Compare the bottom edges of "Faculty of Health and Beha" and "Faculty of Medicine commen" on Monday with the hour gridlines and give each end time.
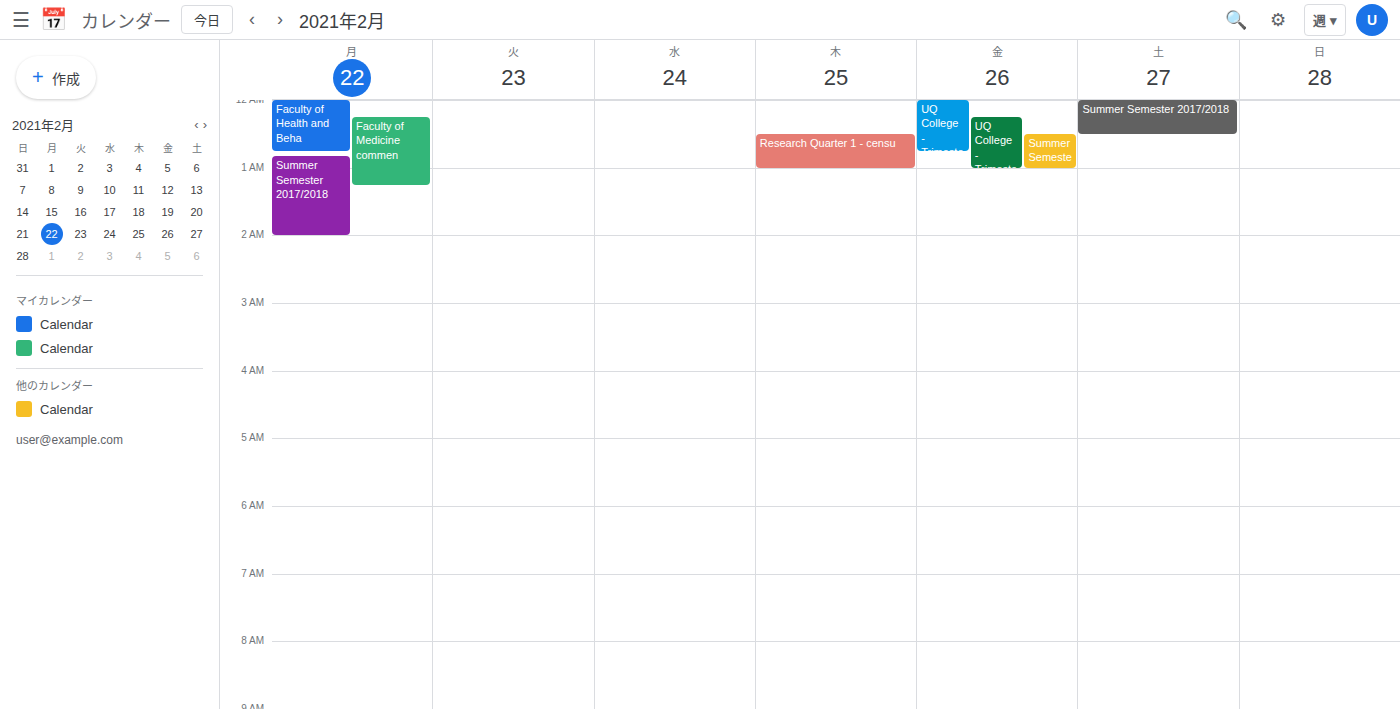
"Faculty of Health and Beha": 00:45, neither: three quarters of the way from the 00:00 line to the 01:00 line. "Faculty of Medicine commen": 01:15, neither: a quarter of the way from the 01:00 line to the 02:00 line.